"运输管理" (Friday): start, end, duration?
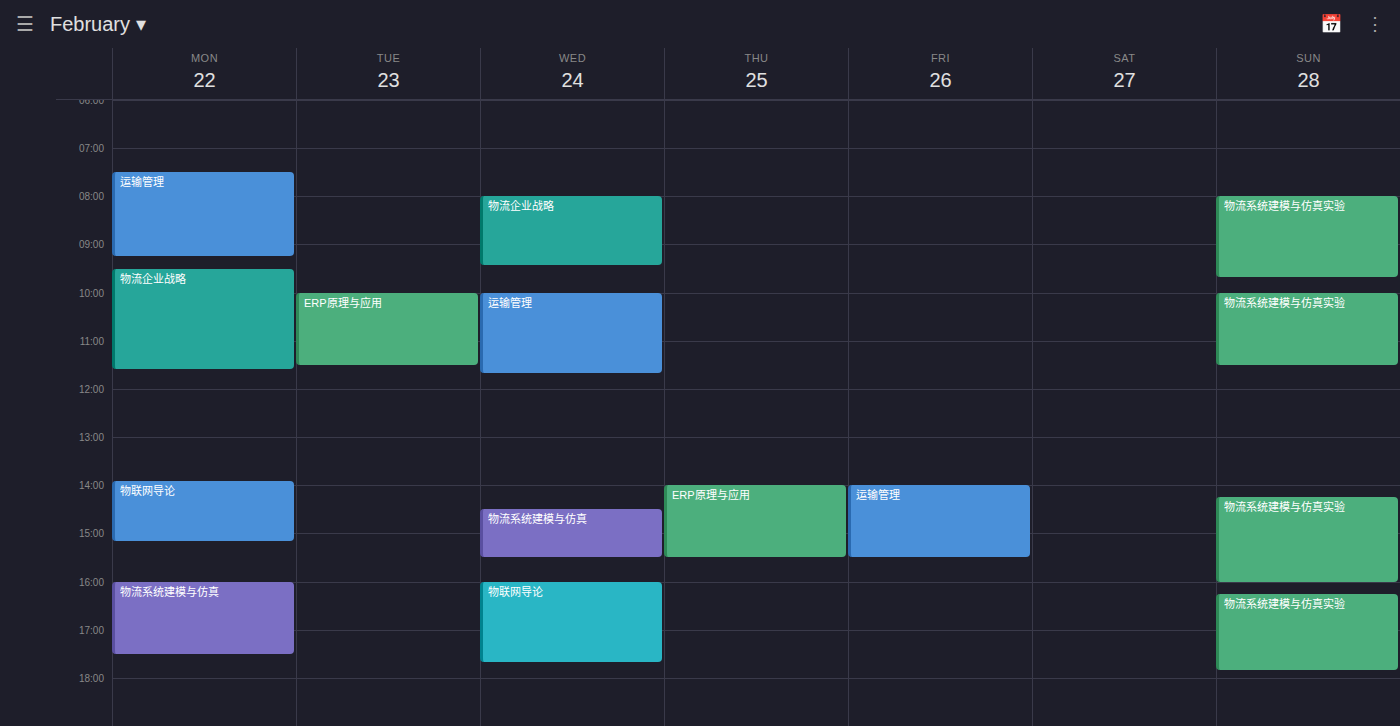
2:00 PM to 3:30 PM, 1 hour 30 minutes